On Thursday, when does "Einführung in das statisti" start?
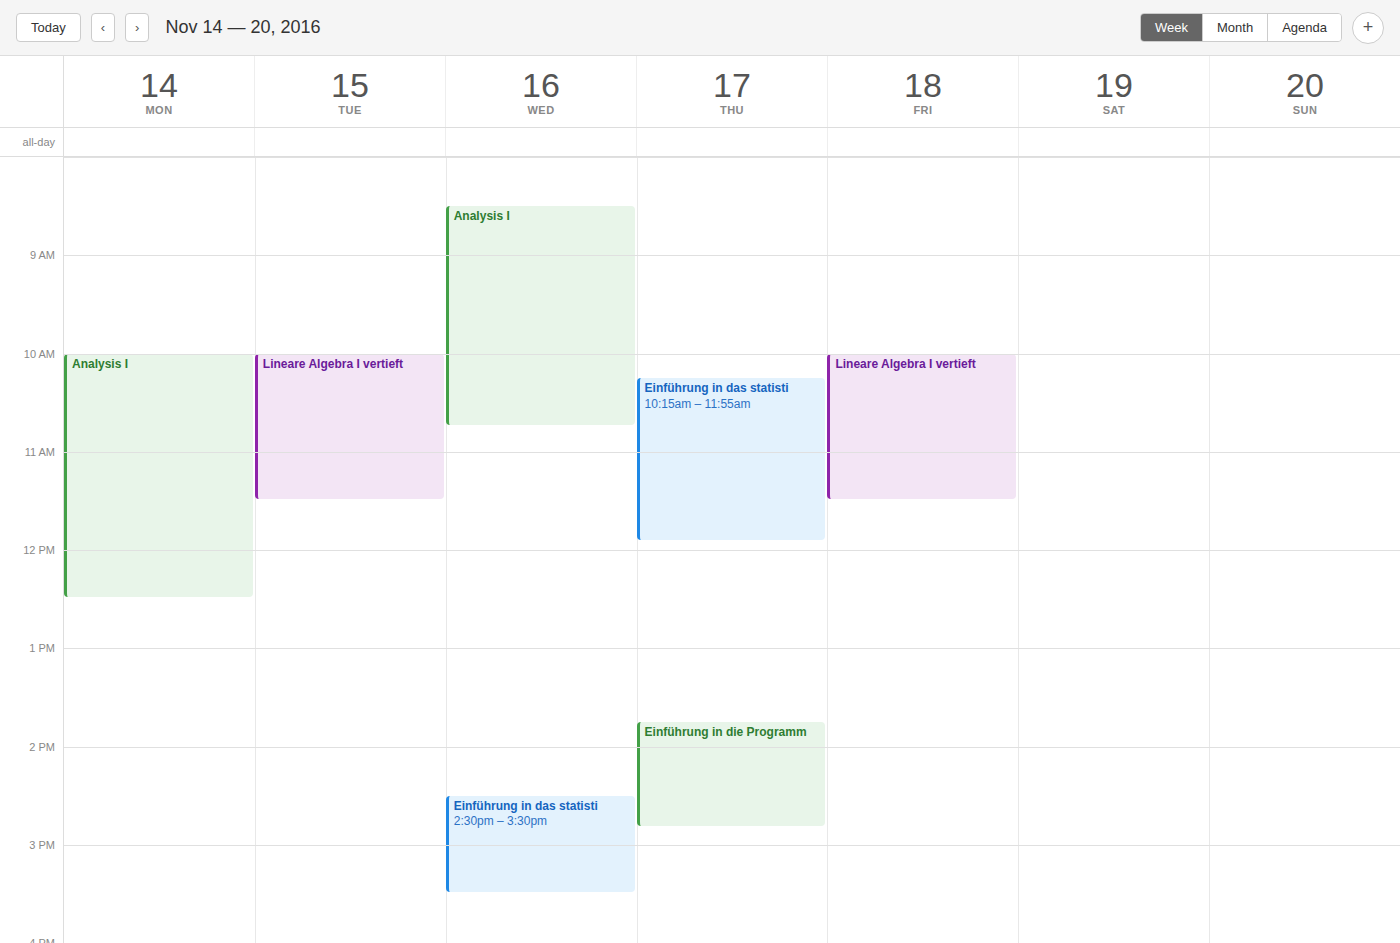
10:15 AM